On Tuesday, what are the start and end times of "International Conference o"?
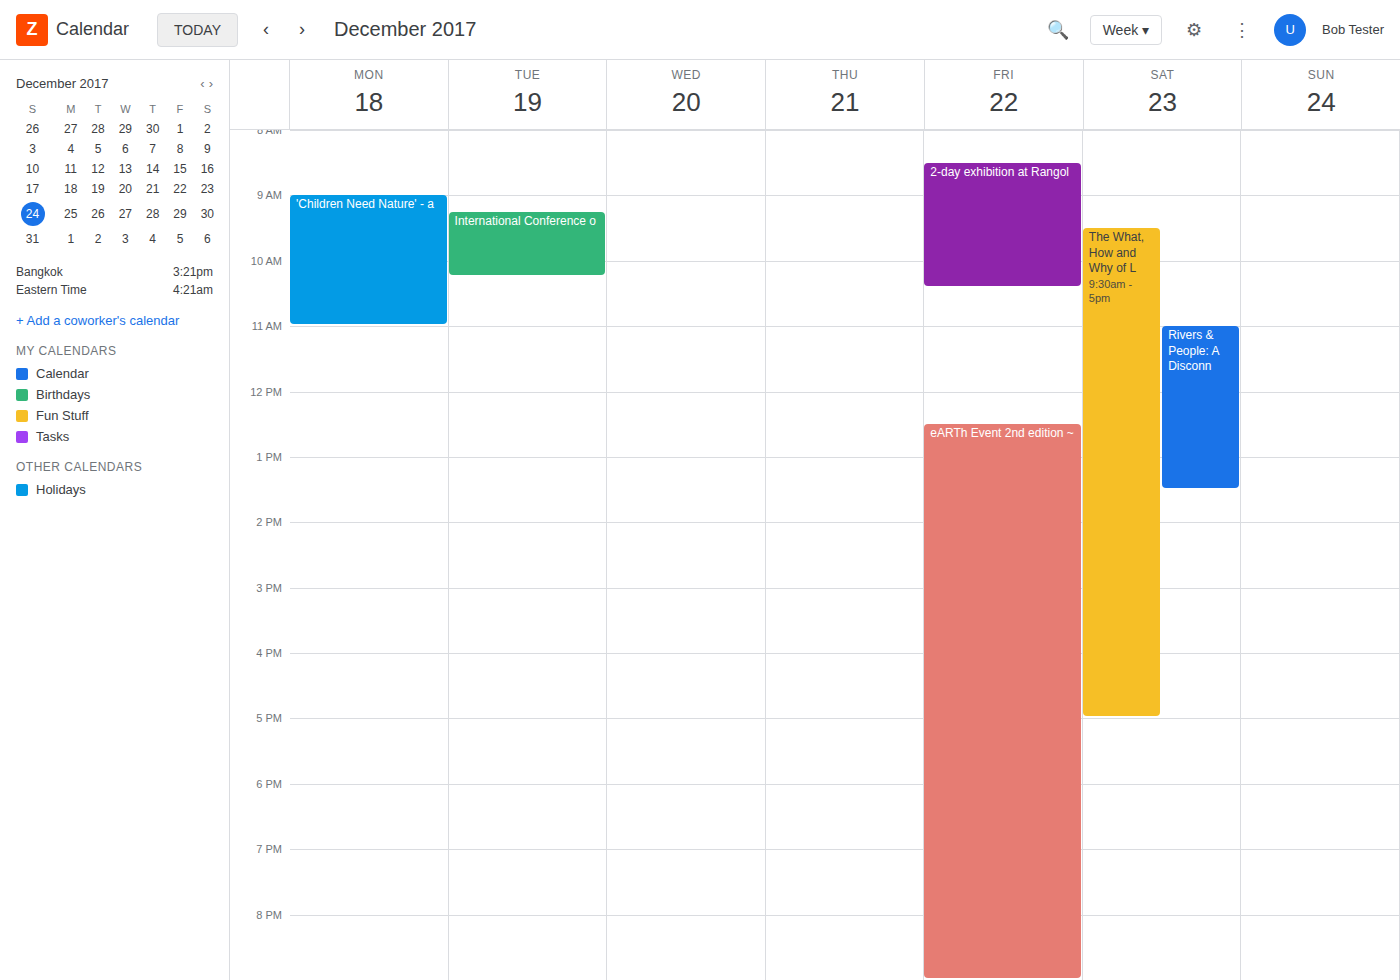
9:15 AM to 10:15 AM